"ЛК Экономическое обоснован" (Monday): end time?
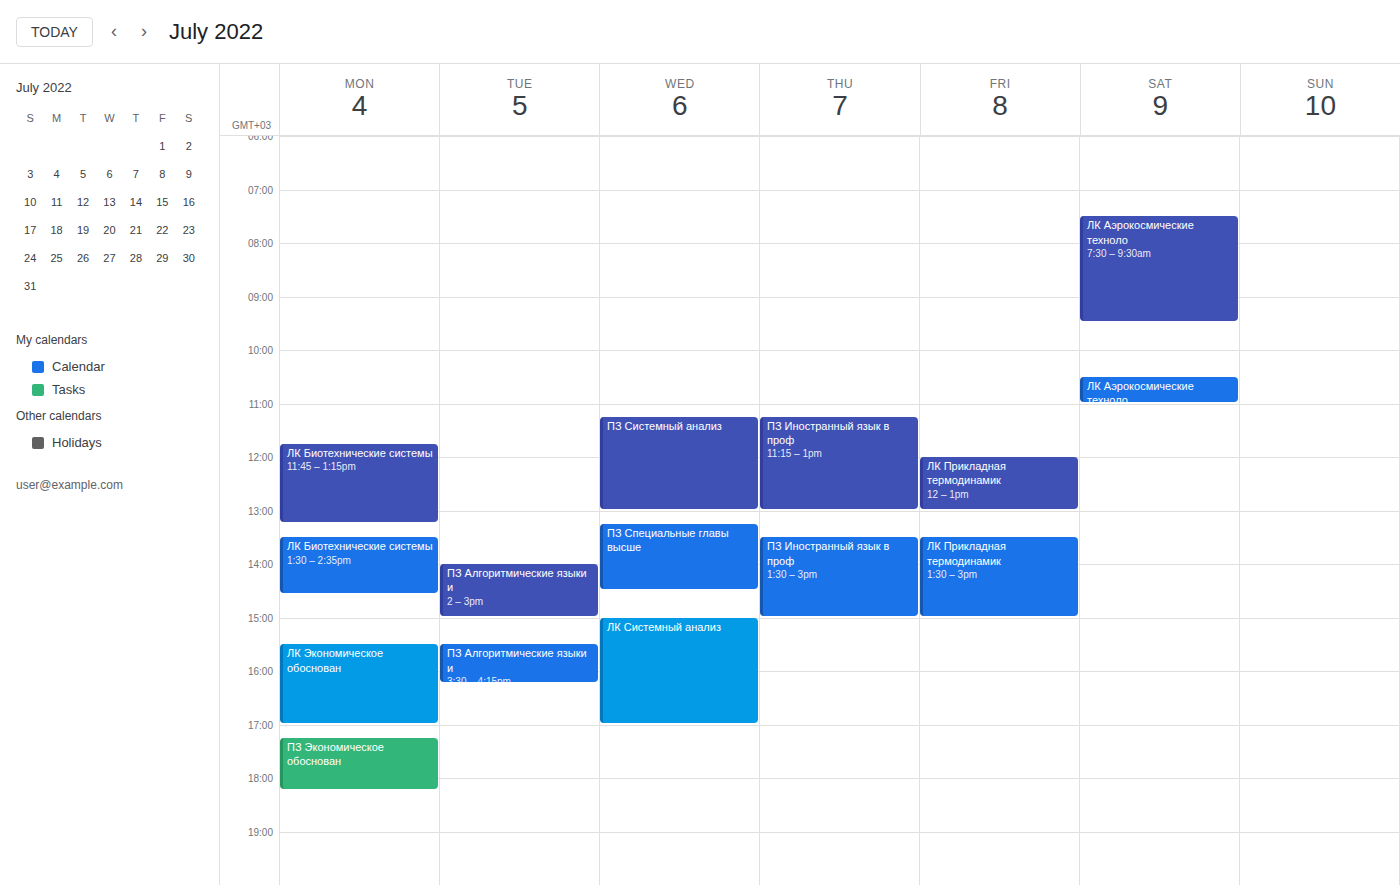
5:00 PM